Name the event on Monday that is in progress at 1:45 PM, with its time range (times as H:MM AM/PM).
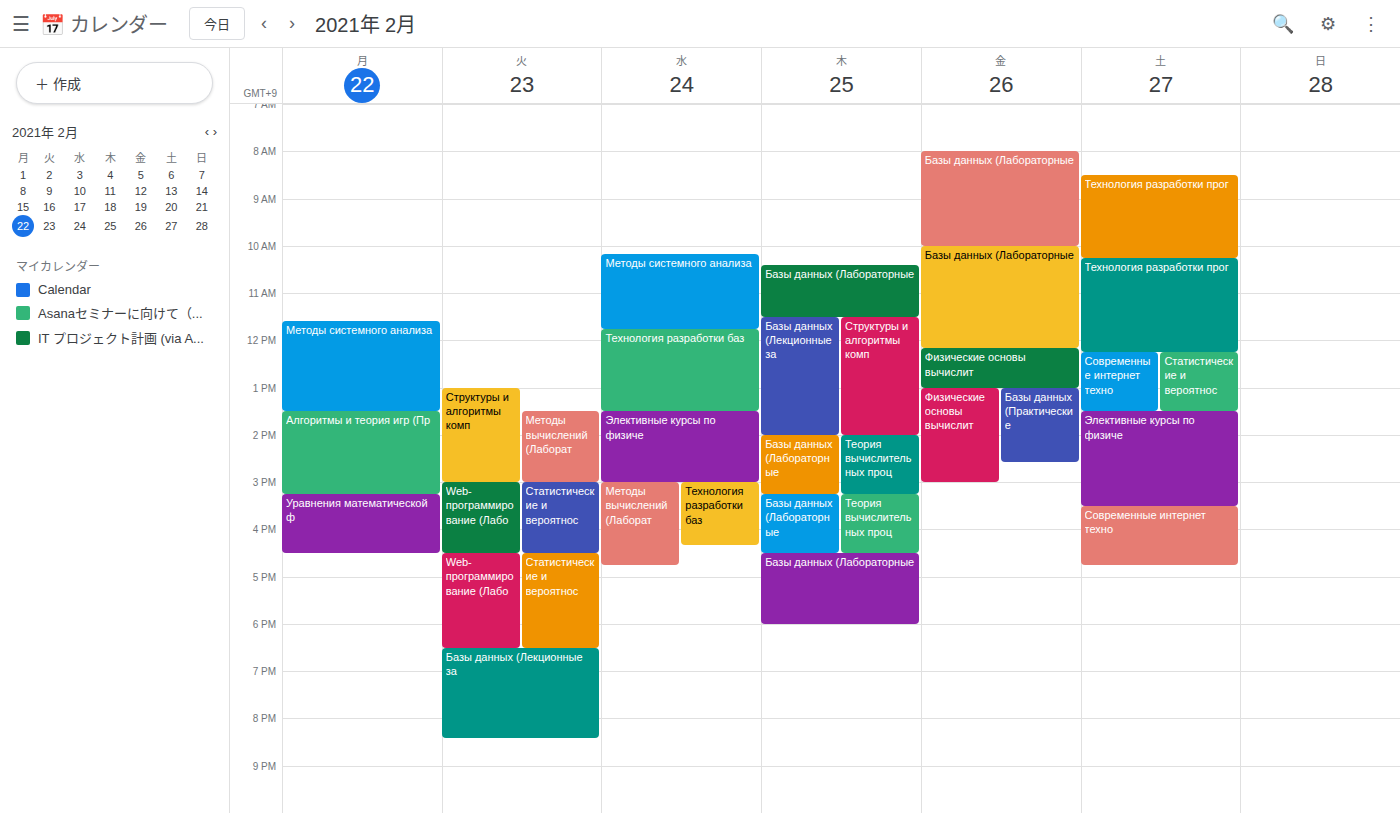
"Алгоритмы и теория игр (Пр", 1:30 PM to 3:15 PM